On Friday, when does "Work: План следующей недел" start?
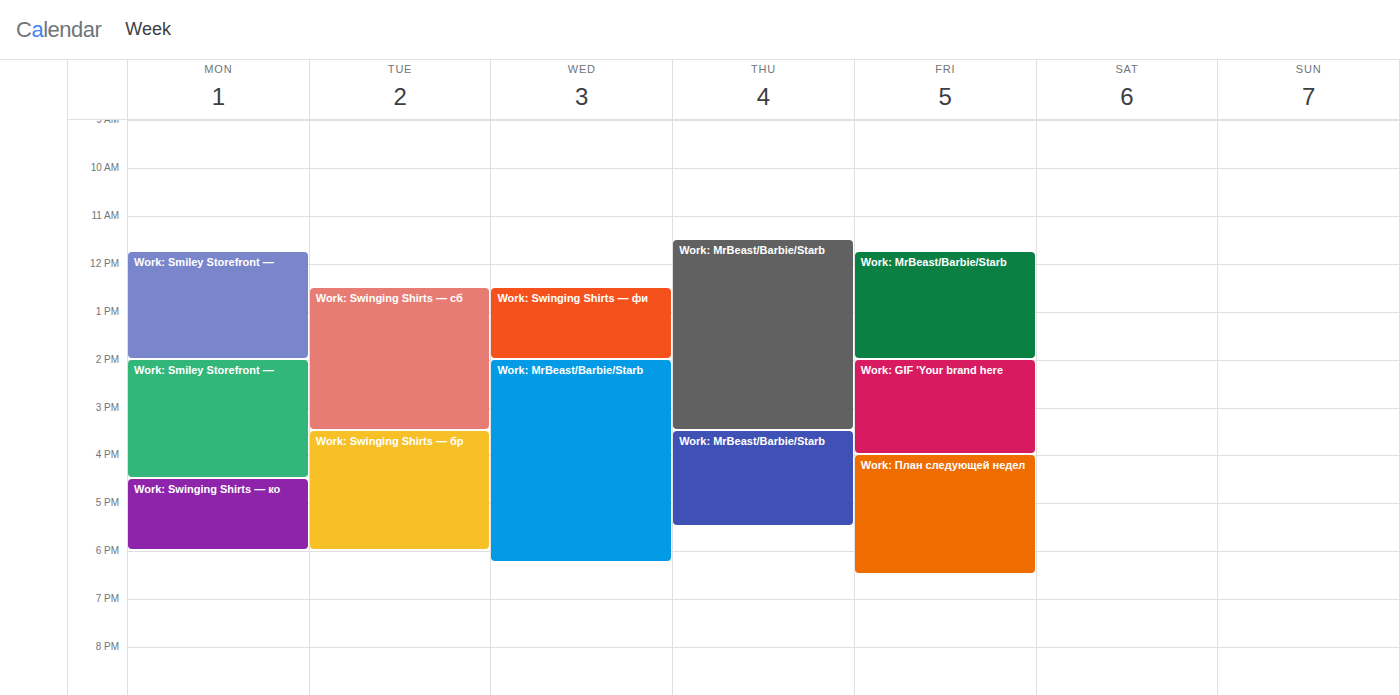
4:00 PM